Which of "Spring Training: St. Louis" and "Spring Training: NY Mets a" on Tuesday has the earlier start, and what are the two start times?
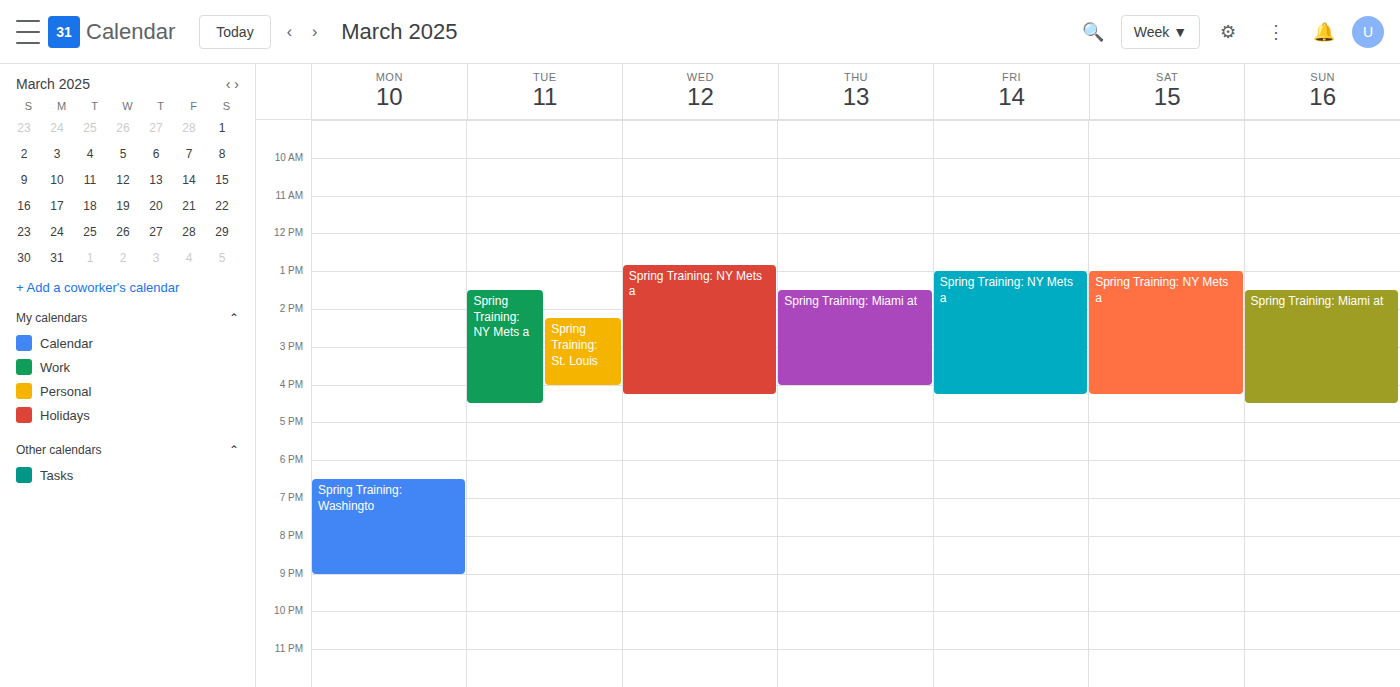
"Spring Training: NY Mets a" 1:30 PM; "Spring Training: St. Louis" 2:15 PM.